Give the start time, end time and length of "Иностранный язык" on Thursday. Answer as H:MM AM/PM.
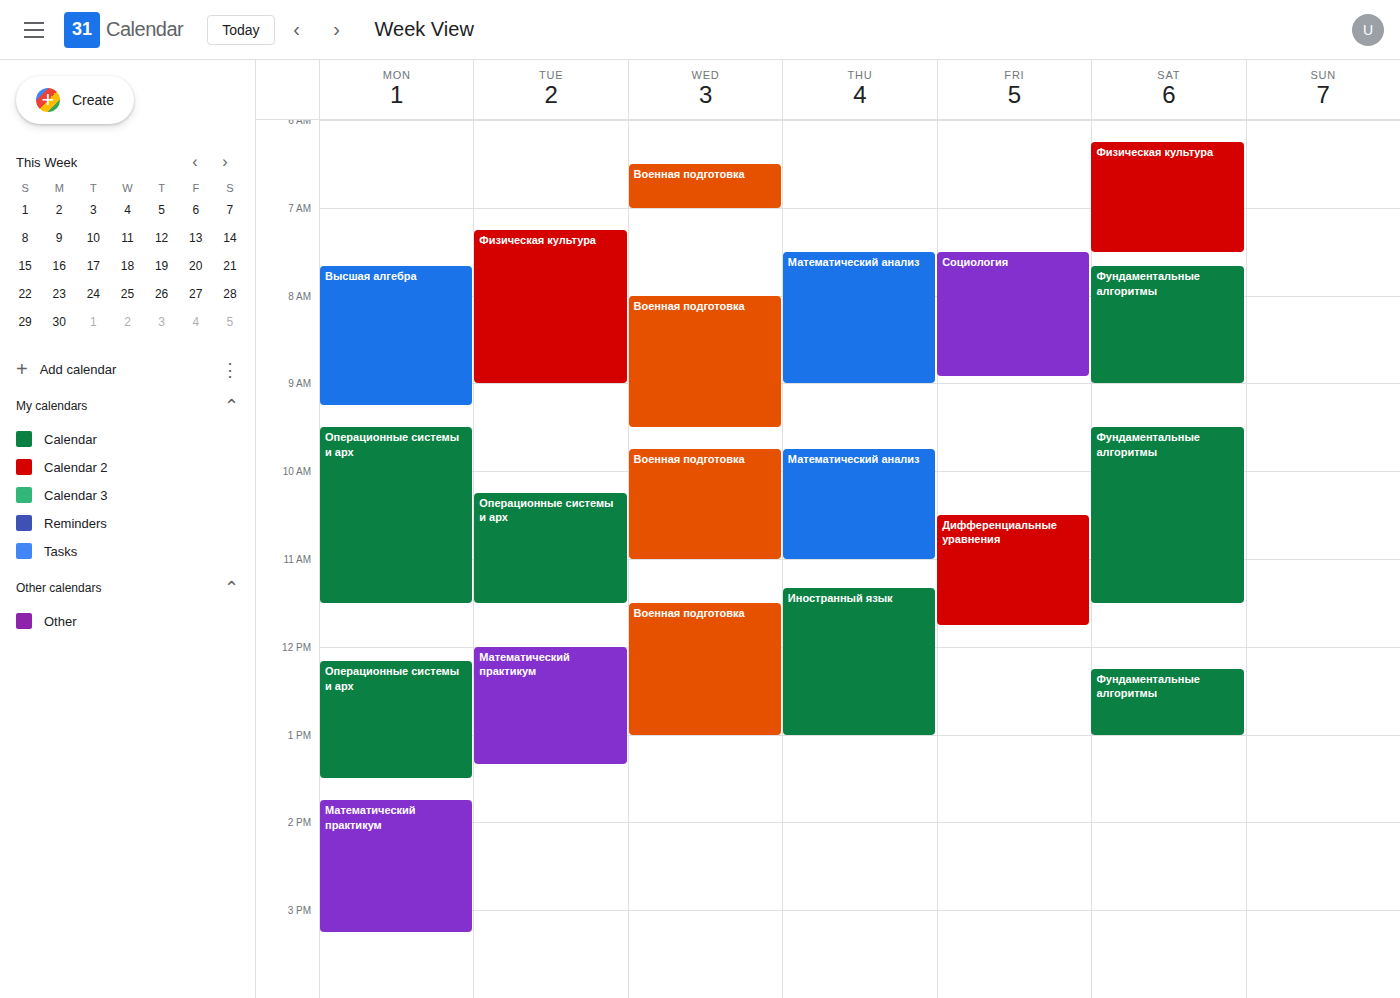
11:20 AM to 1:00 PM, 1 hour 40 minutes